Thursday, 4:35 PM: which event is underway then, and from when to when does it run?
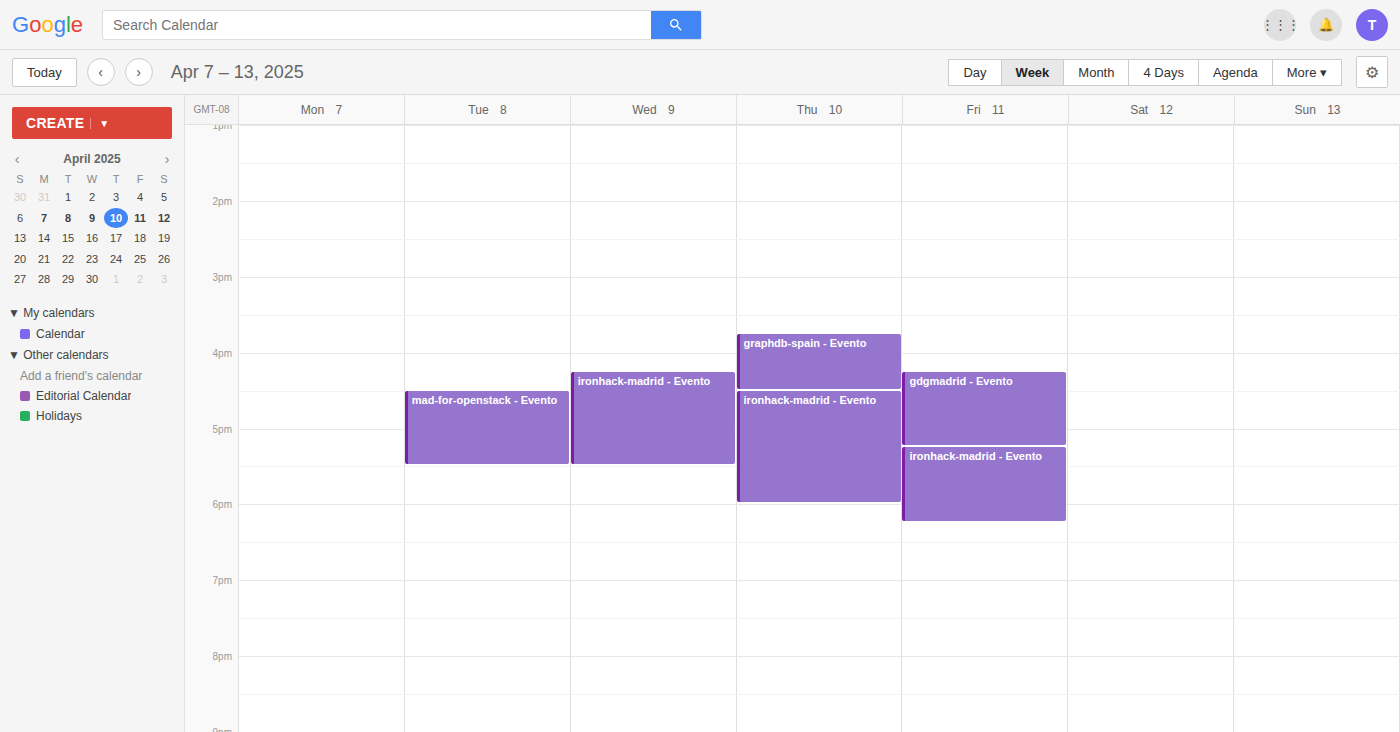
"ironhack-madrid - Evento", 4:30 PM to 6:00 PM